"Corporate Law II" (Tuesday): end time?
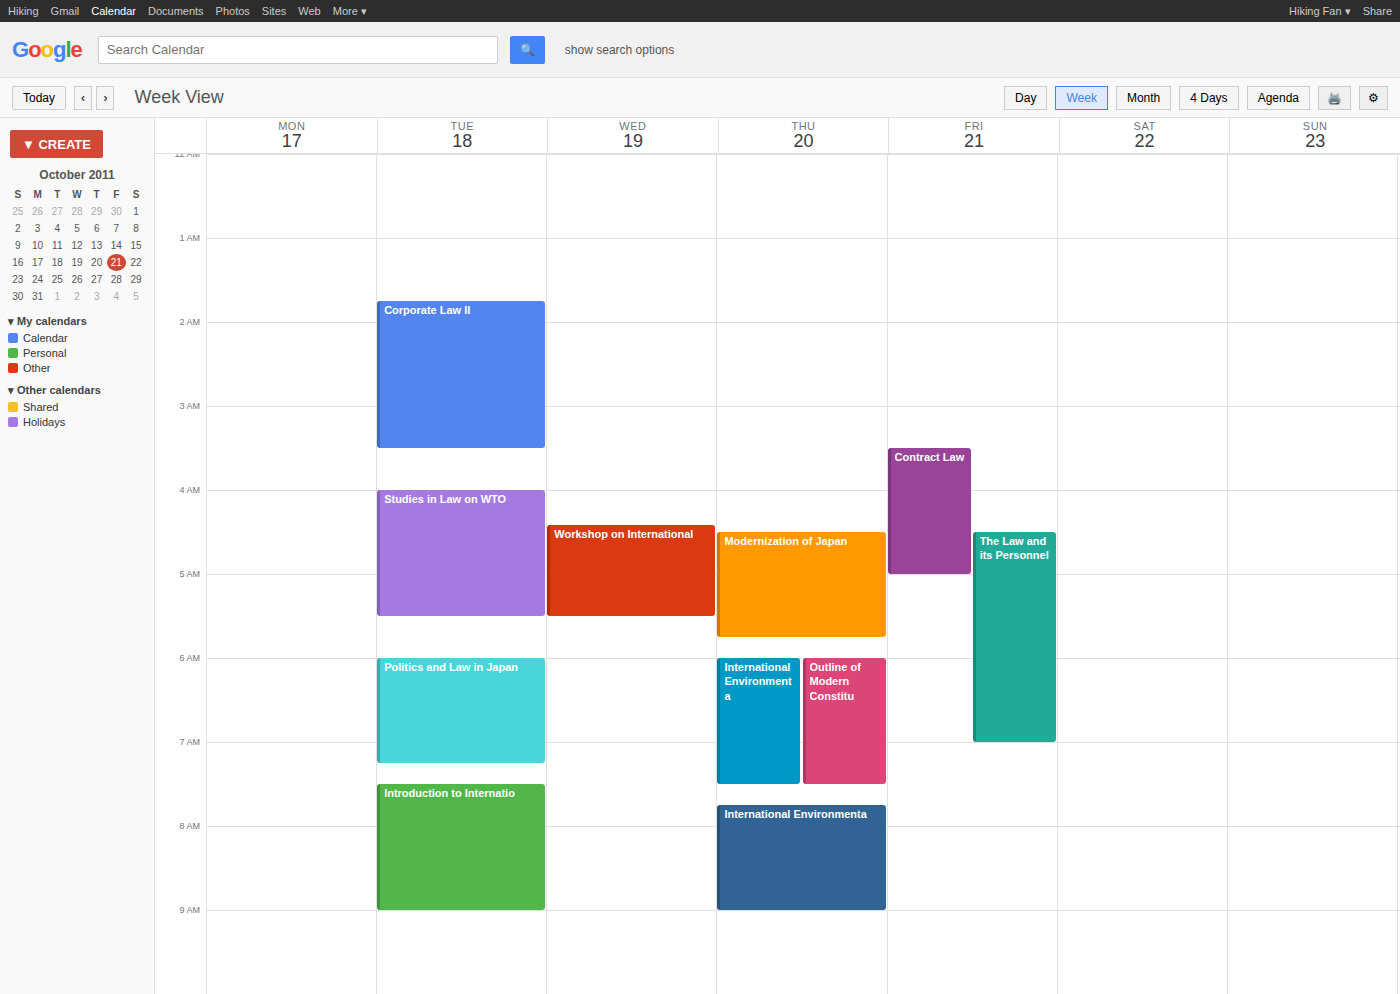
3:30 AM